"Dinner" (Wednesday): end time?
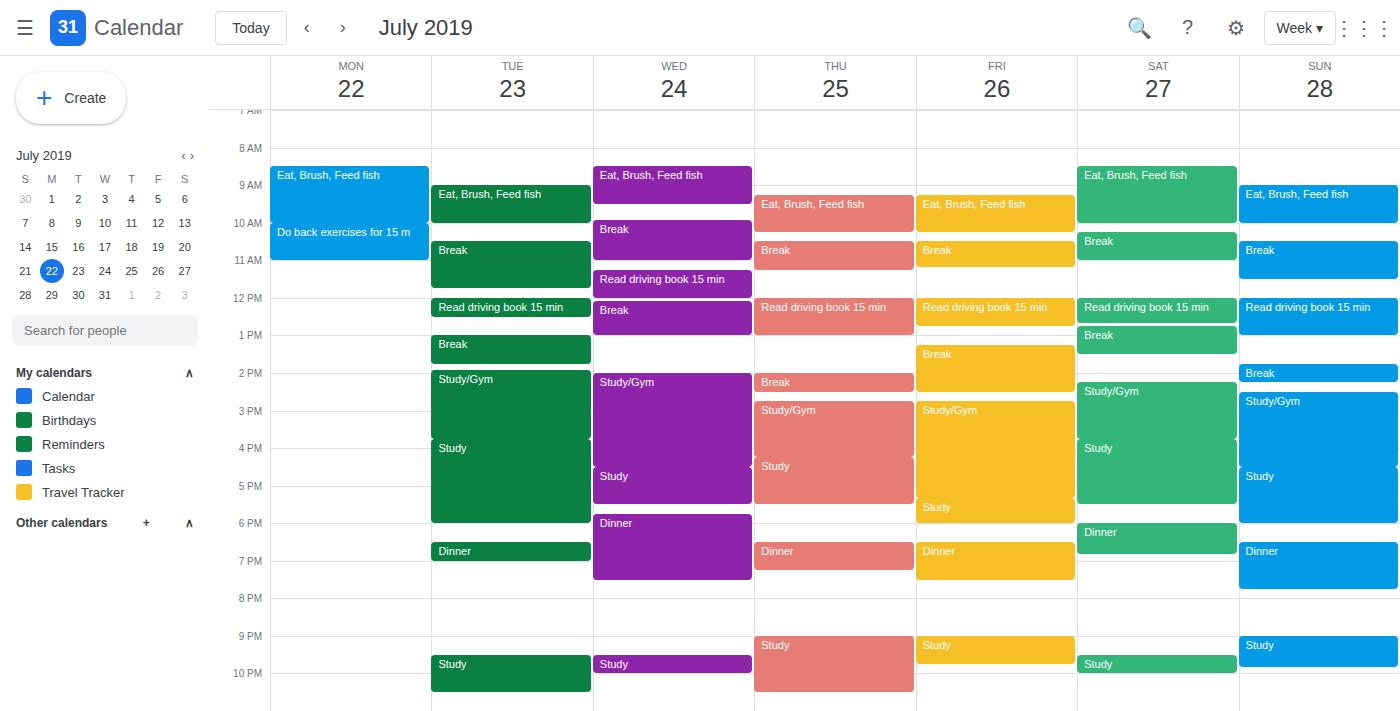
7:30 PM